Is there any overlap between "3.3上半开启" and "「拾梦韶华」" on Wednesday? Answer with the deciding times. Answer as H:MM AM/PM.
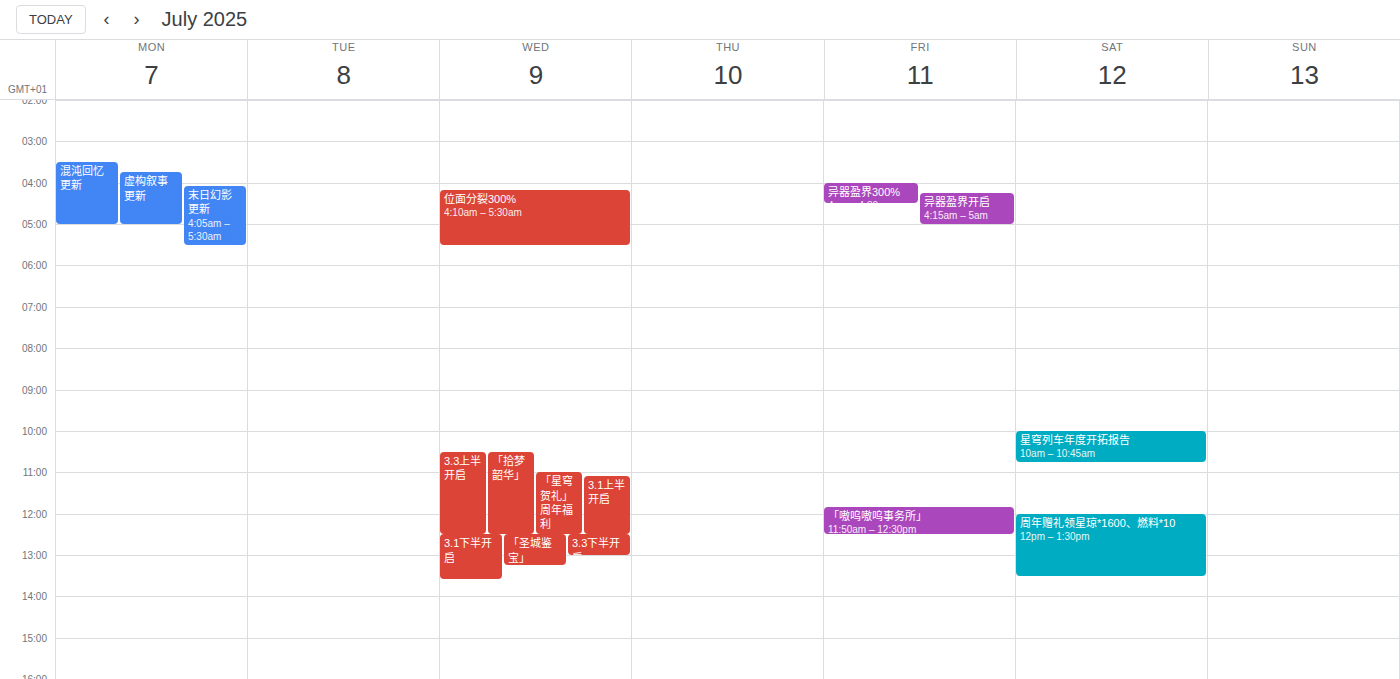
"3.3上半开启" runs 10:30 AM to 12:30 PM, inside "「拾梦韶华」" -- they overlap.